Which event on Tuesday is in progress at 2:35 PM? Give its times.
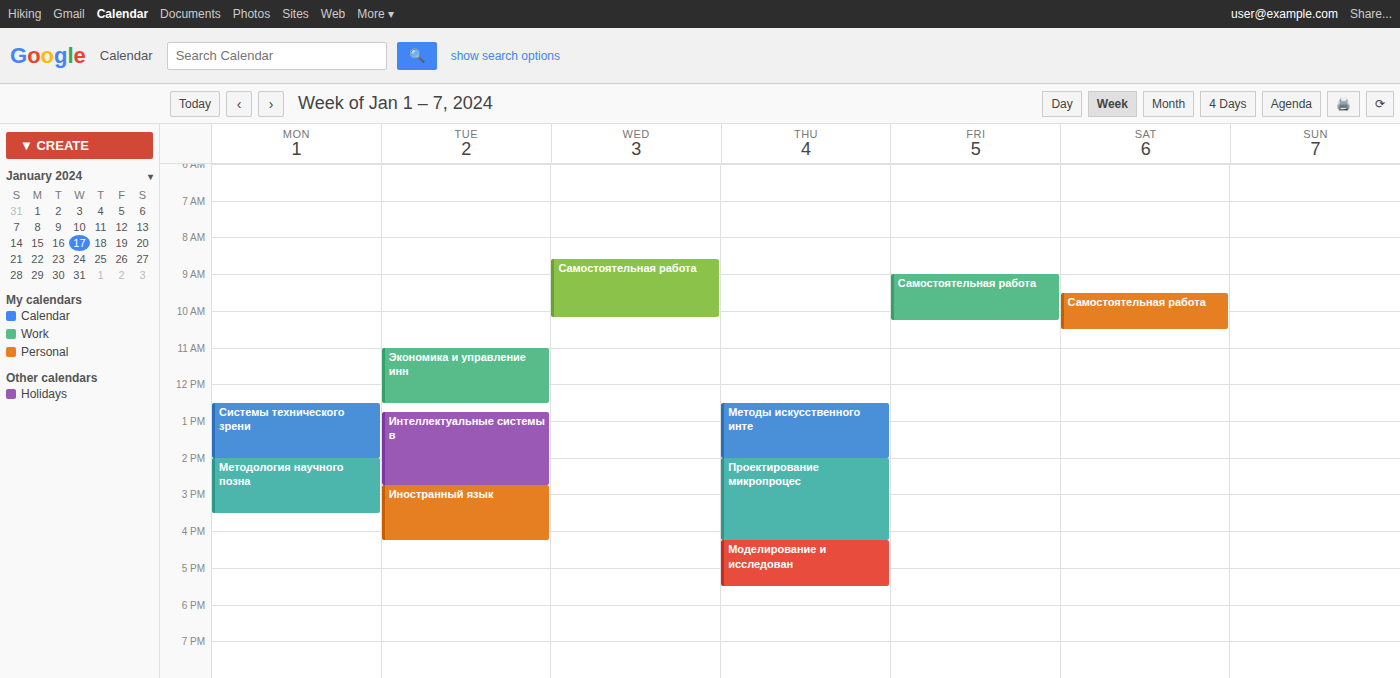
"Интеллектуальные системы в", 12:45 PM to 2:45 PM